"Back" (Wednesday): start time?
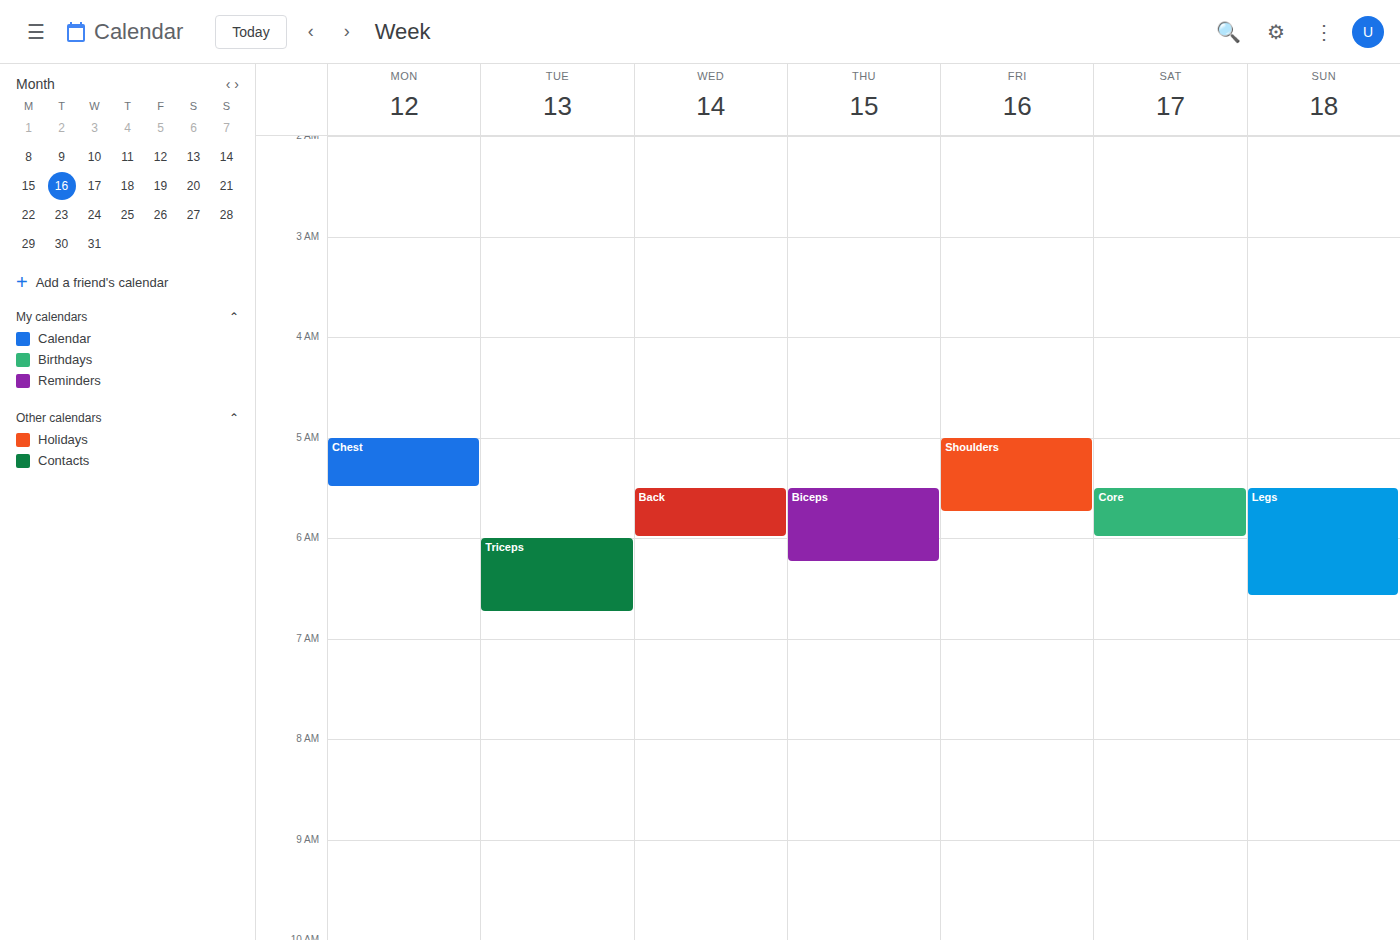
5:30 AM